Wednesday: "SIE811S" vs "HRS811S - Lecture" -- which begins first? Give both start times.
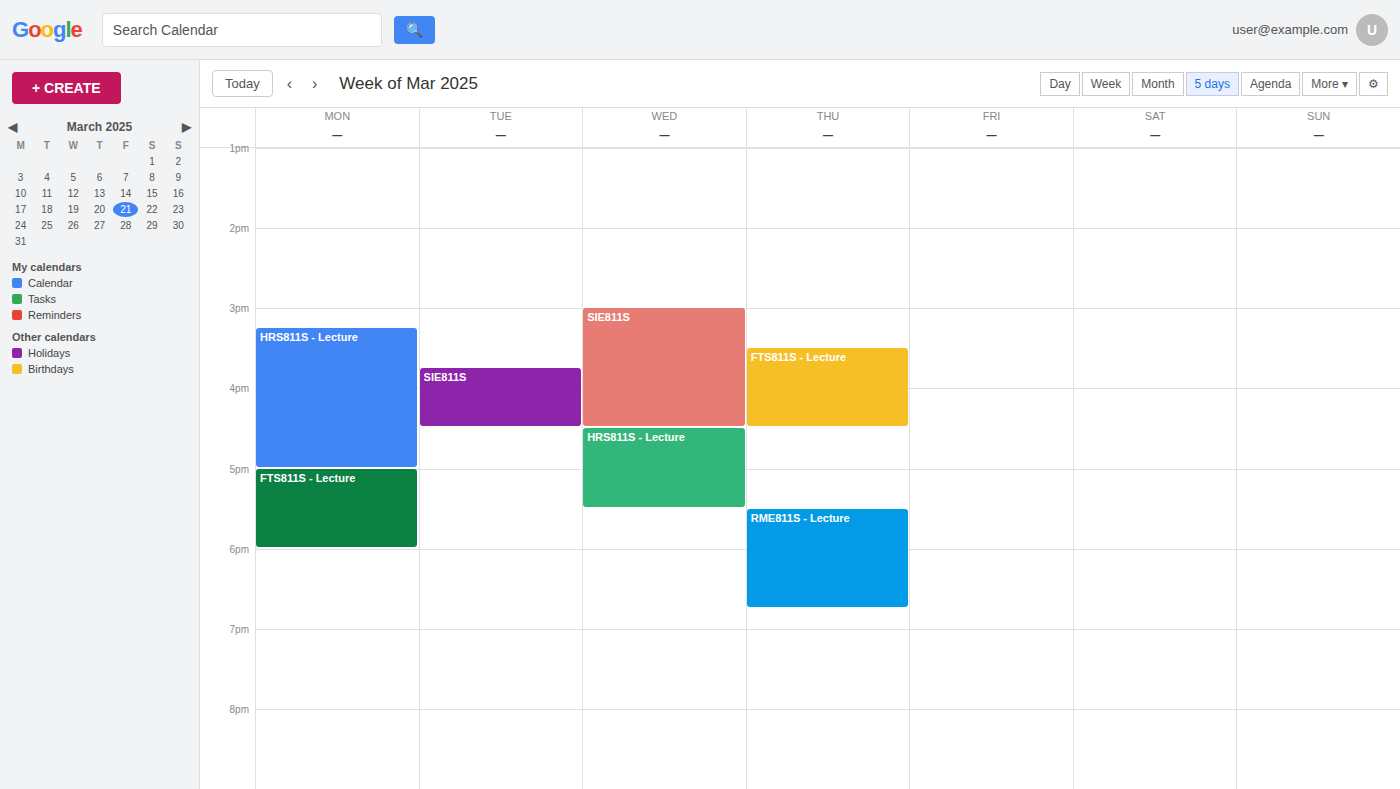
"SIE811S" 3:00 PM; "HRS811S - Lecture" 4:30 PM.